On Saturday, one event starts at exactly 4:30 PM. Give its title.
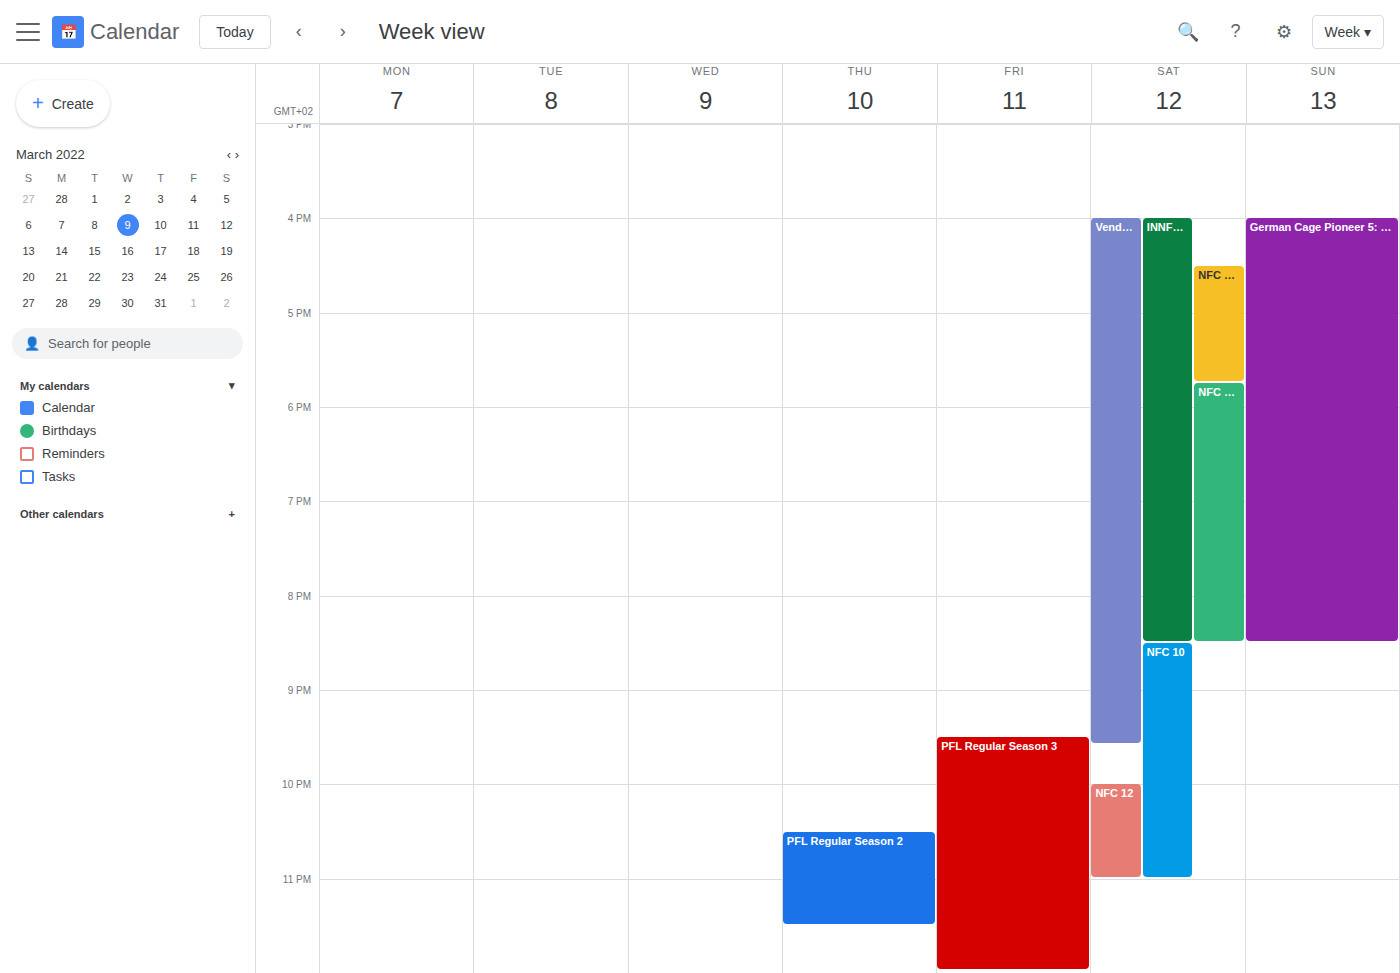
"NFC 11: Prelims"